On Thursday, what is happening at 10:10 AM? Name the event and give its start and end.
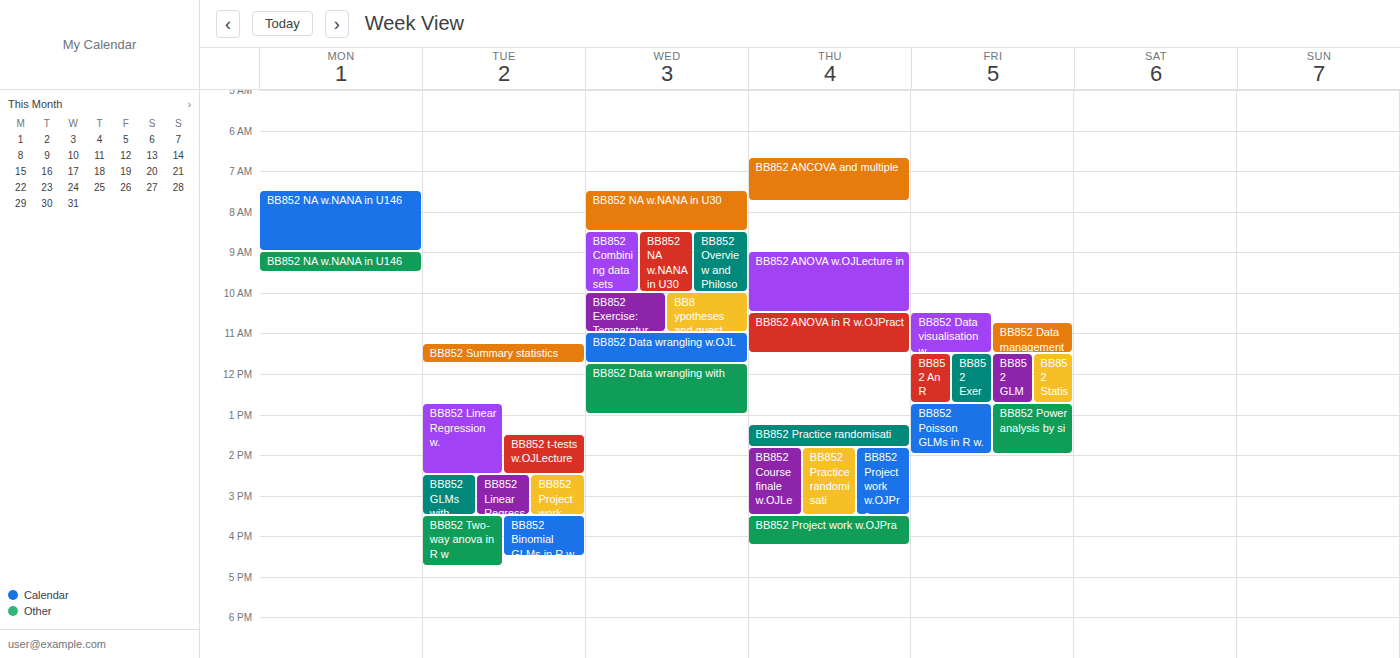
"BB852 ANOVA w.OJLecture in", 9:00 AM to 10:30 AM